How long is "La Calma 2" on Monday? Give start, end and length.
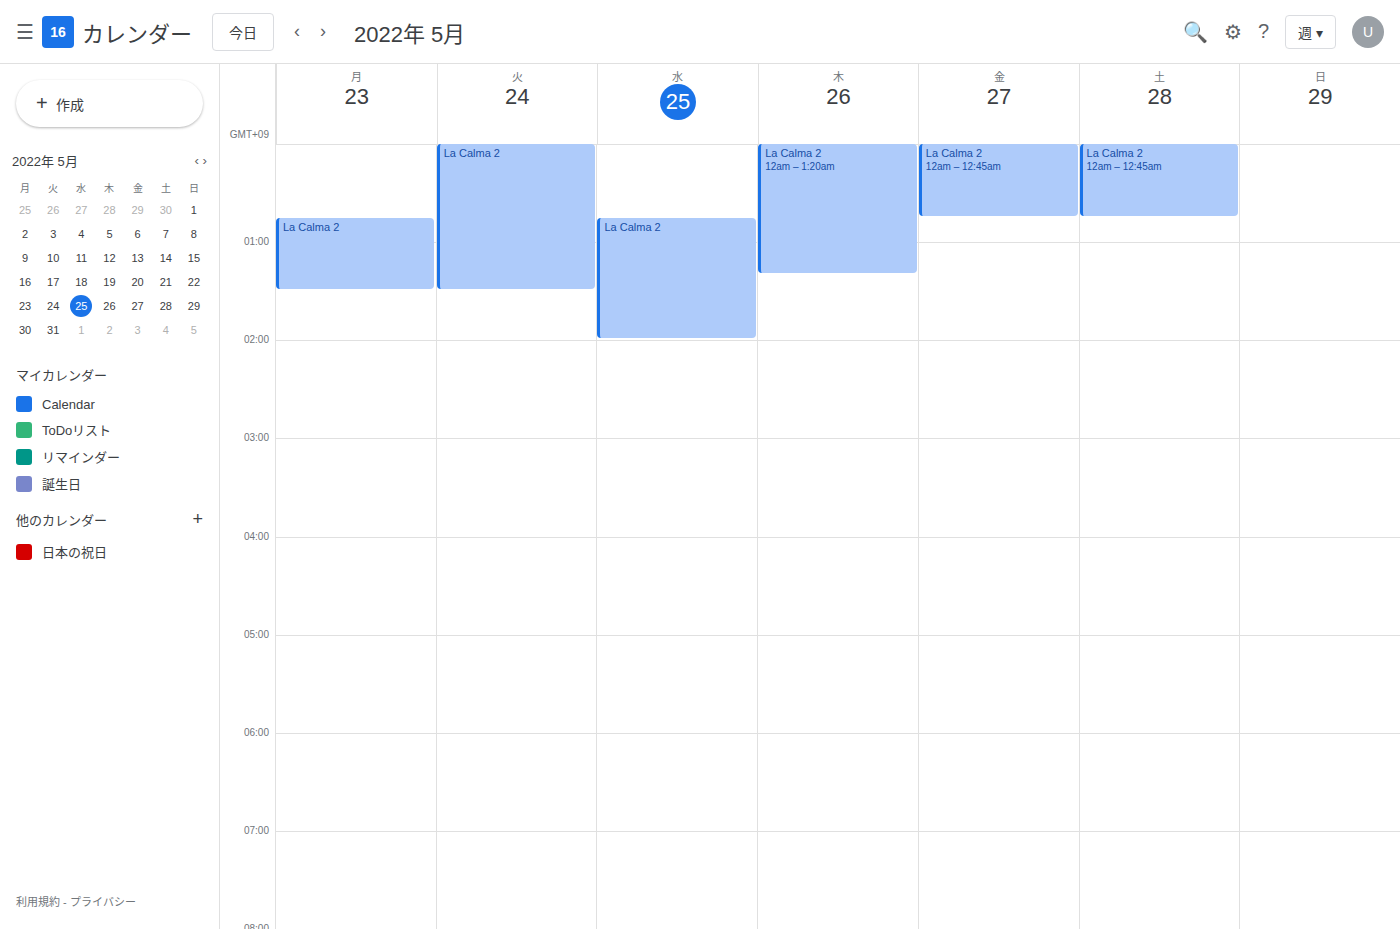
00:45 to 01:30, 45 minutes